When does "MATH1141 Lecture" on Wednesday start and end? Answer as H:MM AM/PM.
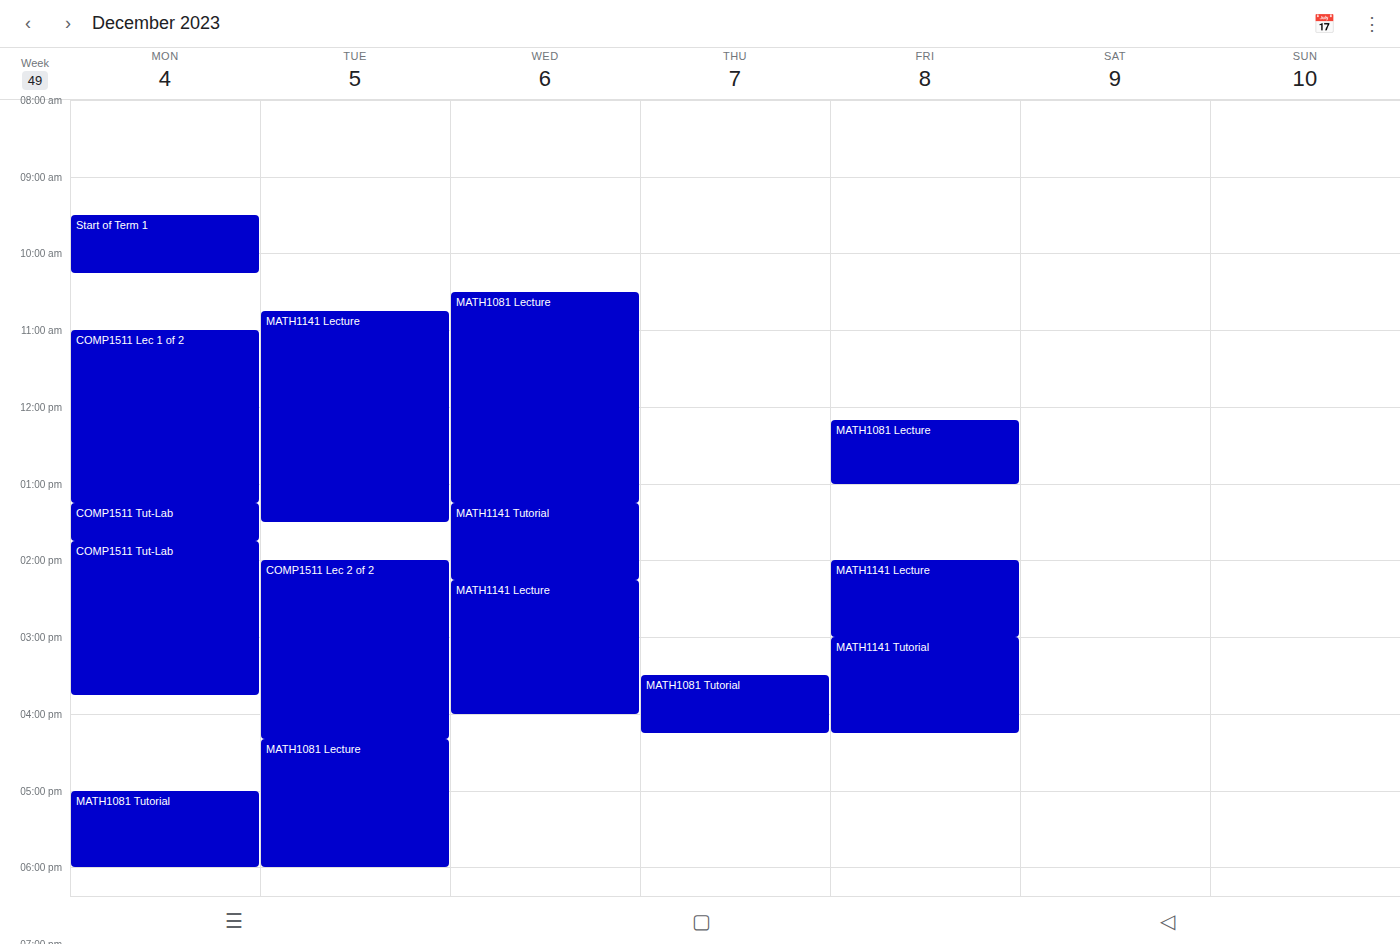
2:15 PM to 4:00 PM